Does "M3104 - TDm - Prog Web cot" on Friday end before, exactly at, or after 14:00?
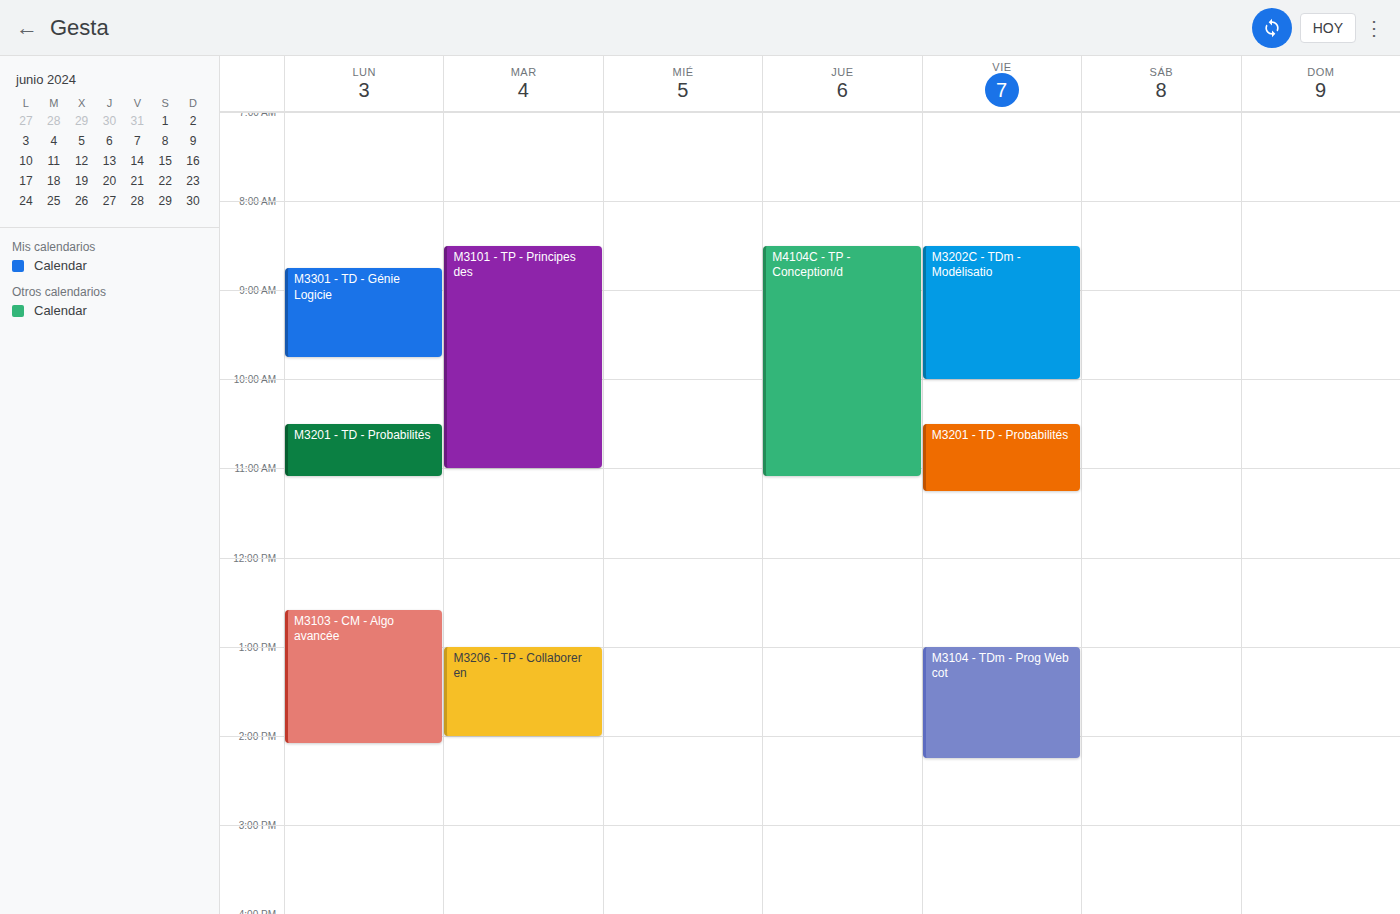
14:15 -- after 14:00, 15 minutes below the 14:00 line.